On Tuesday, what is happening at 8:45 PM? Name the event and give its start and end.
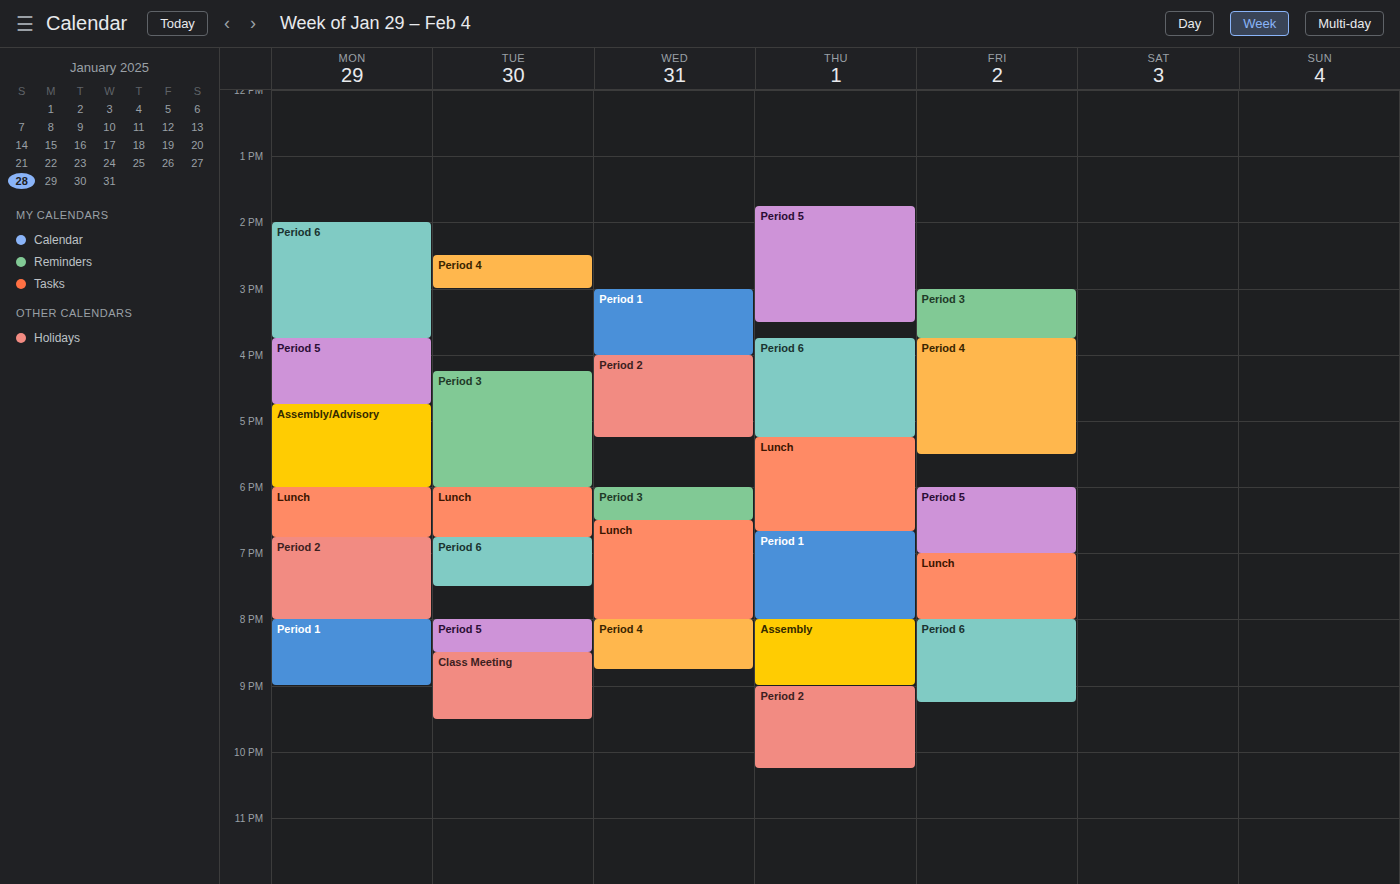
"Class Meeting", 8:30 PM to 9:30 PM